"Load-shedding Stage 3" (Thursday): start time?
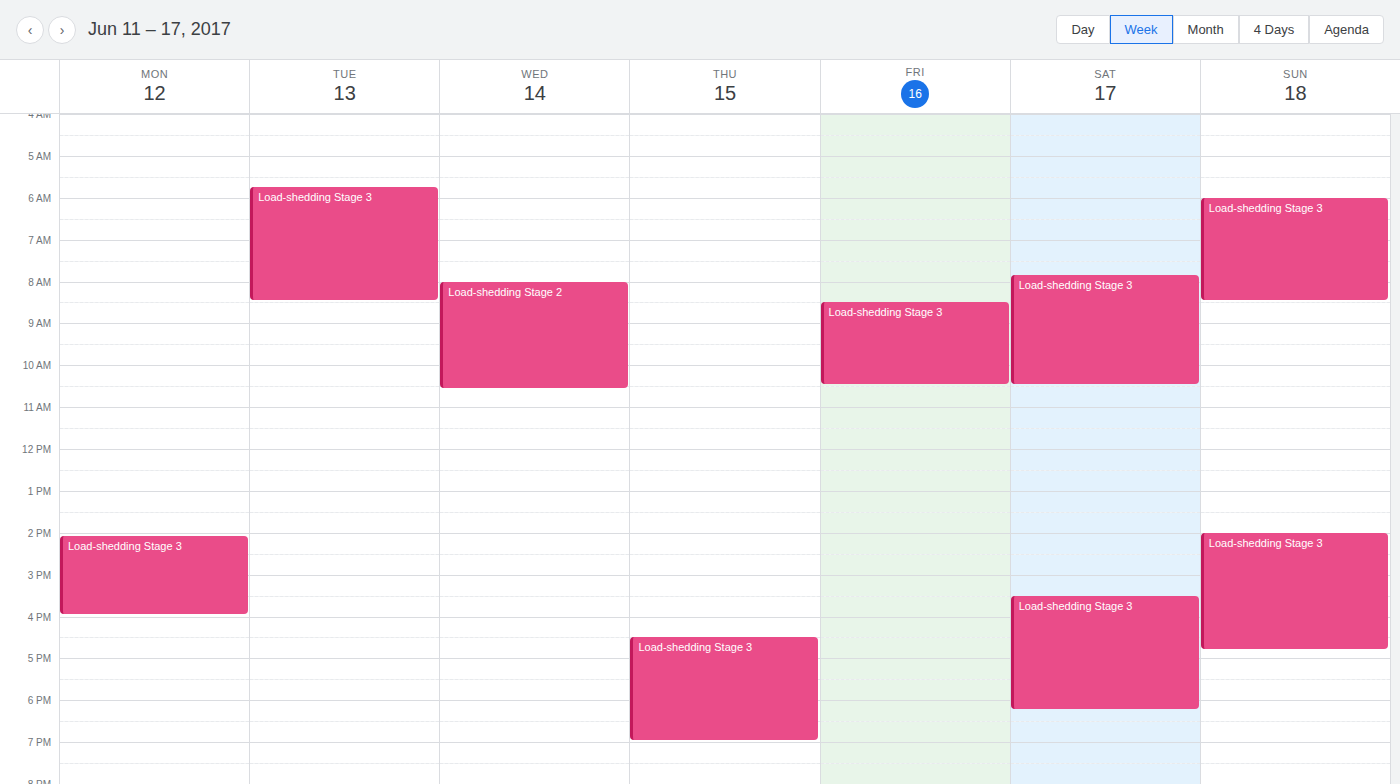
4:30 PM